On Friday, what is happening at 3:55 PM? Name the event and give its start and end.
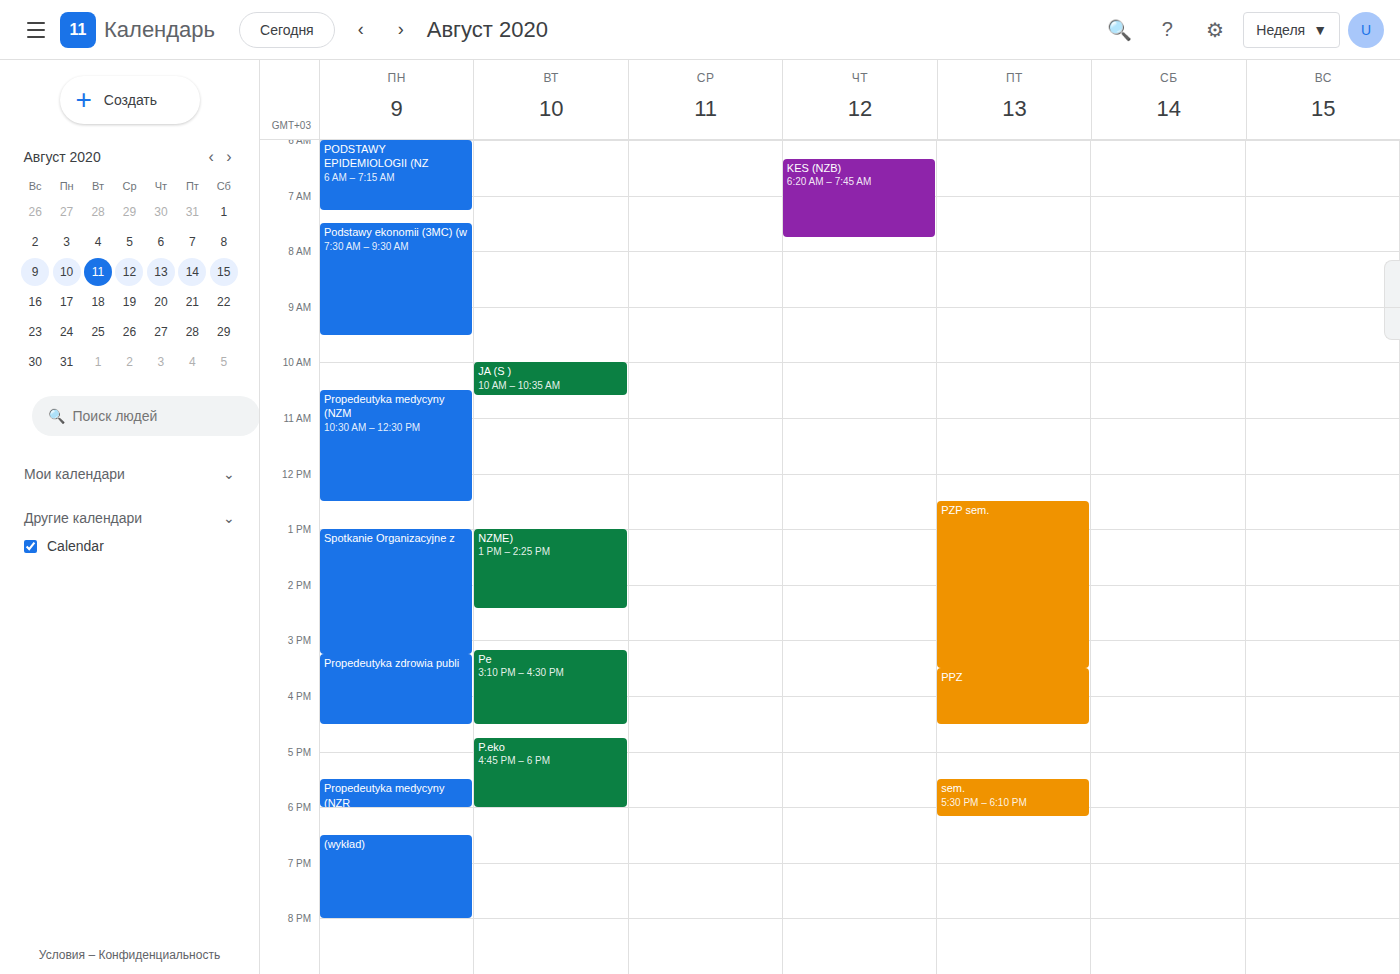
"PPZ", 3:30 PM to 4:30 PM